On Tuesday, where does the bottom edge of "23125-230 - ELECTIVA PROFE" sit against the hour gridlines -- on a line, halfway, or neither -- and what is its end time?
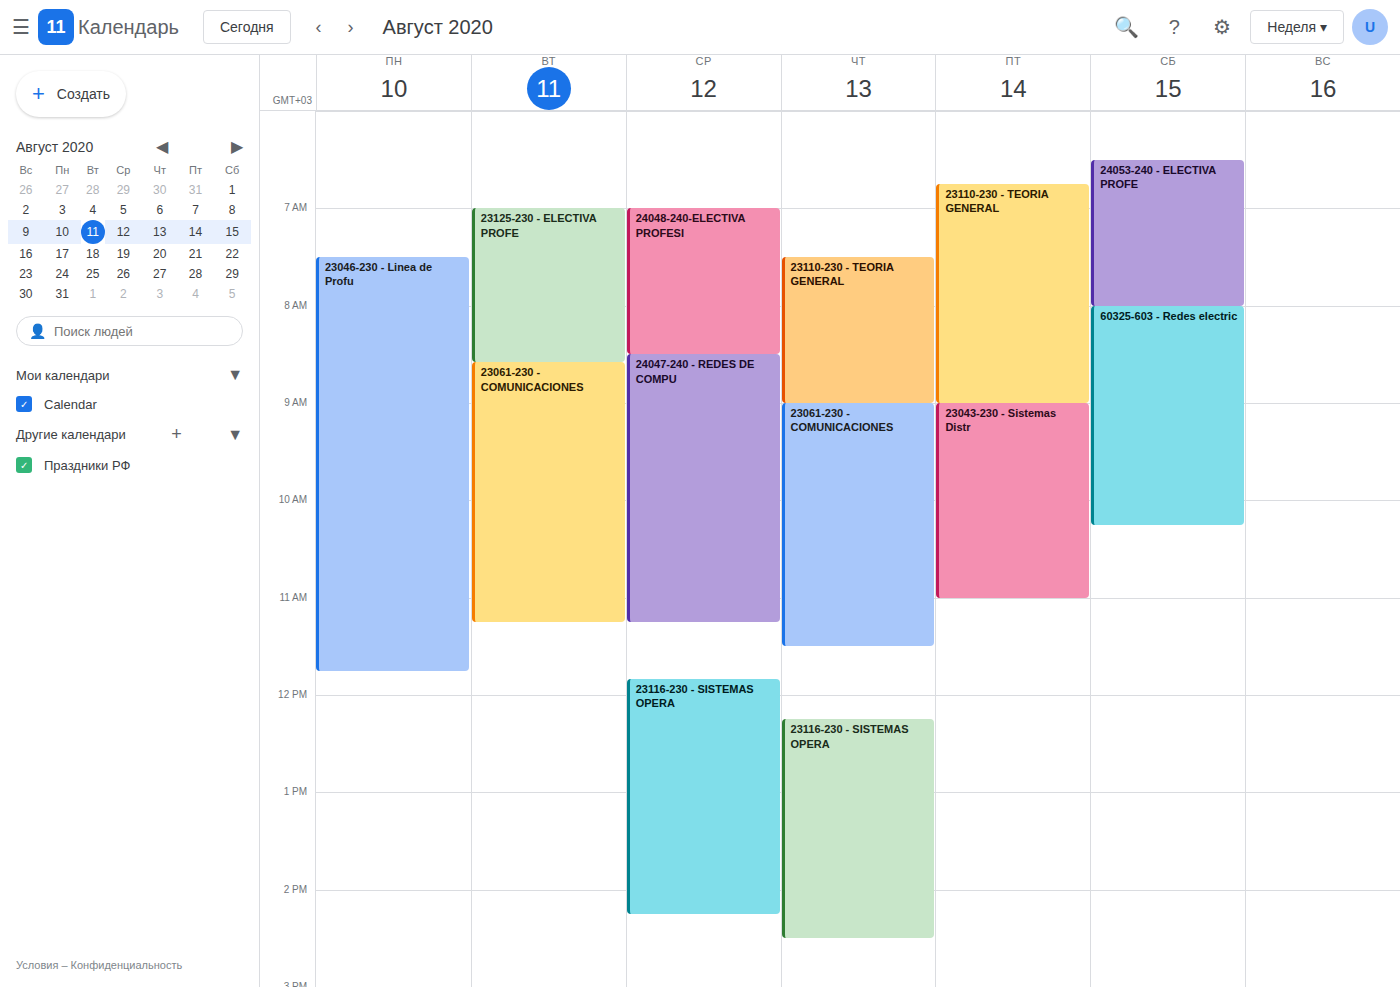
08:35 -- neither: 35 minutes below the 08:00 line and 25 minutes above the 09:00 line.